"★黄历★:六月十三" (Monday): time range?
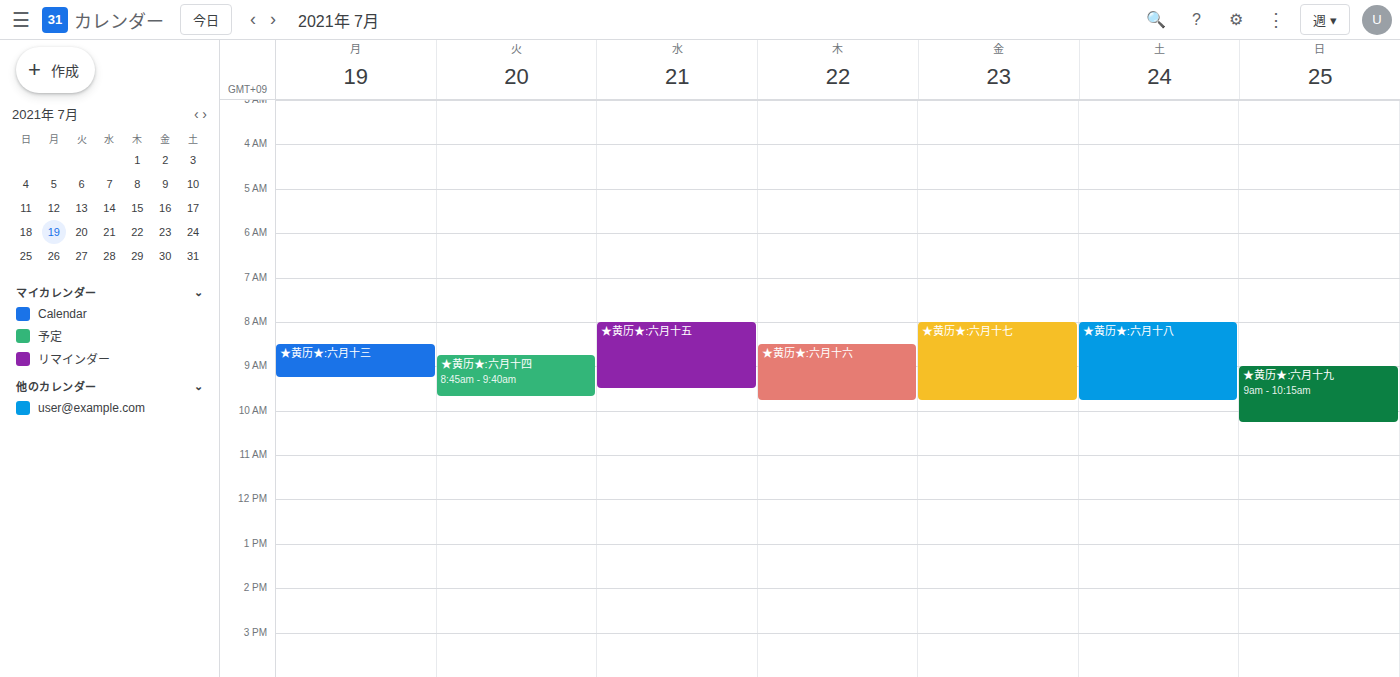
08:30 to 09:15